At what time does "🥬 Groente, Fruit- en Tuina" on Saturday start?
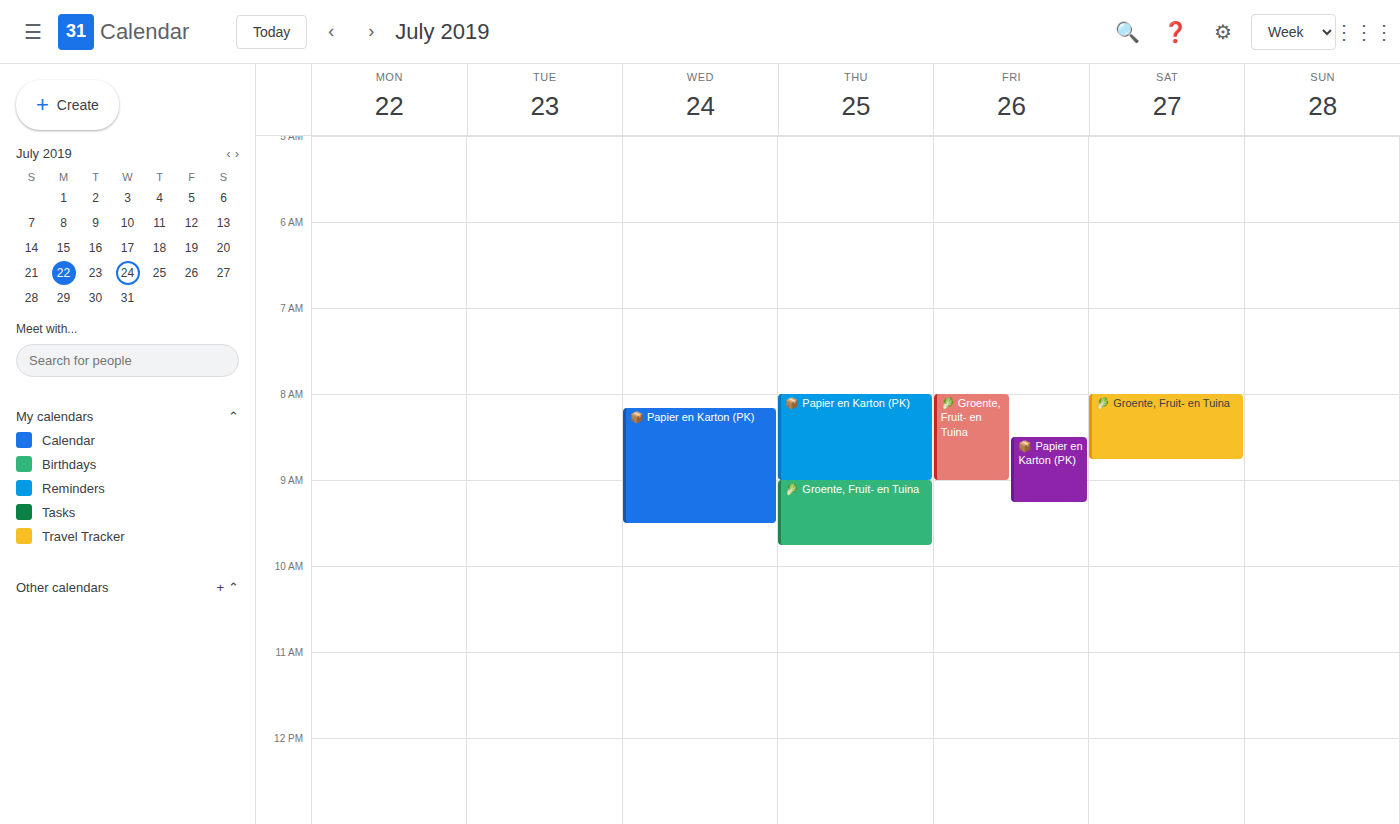
8:00 AM